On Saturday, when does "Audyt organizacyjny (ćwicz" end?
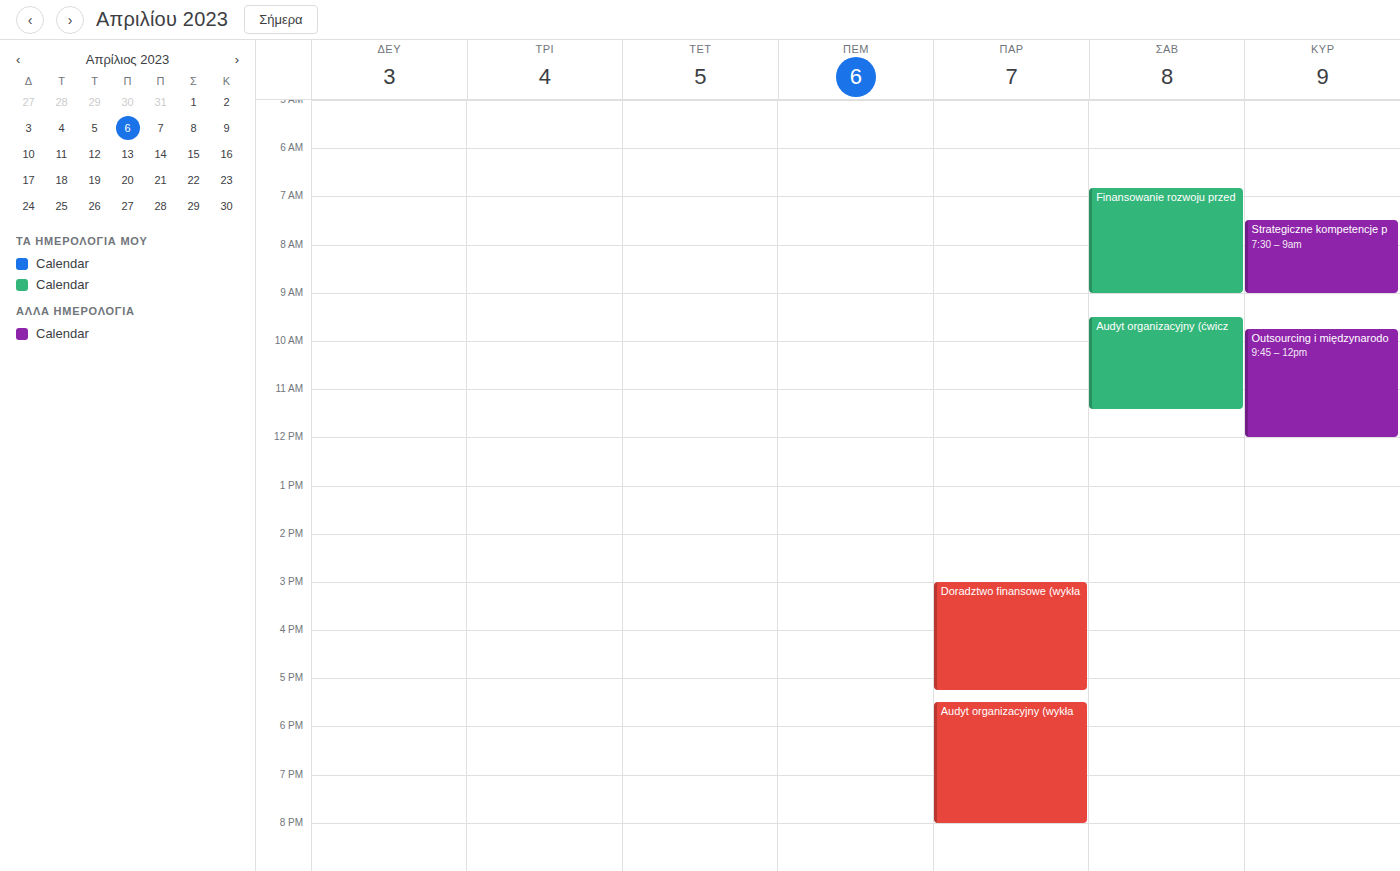
11:25 AM